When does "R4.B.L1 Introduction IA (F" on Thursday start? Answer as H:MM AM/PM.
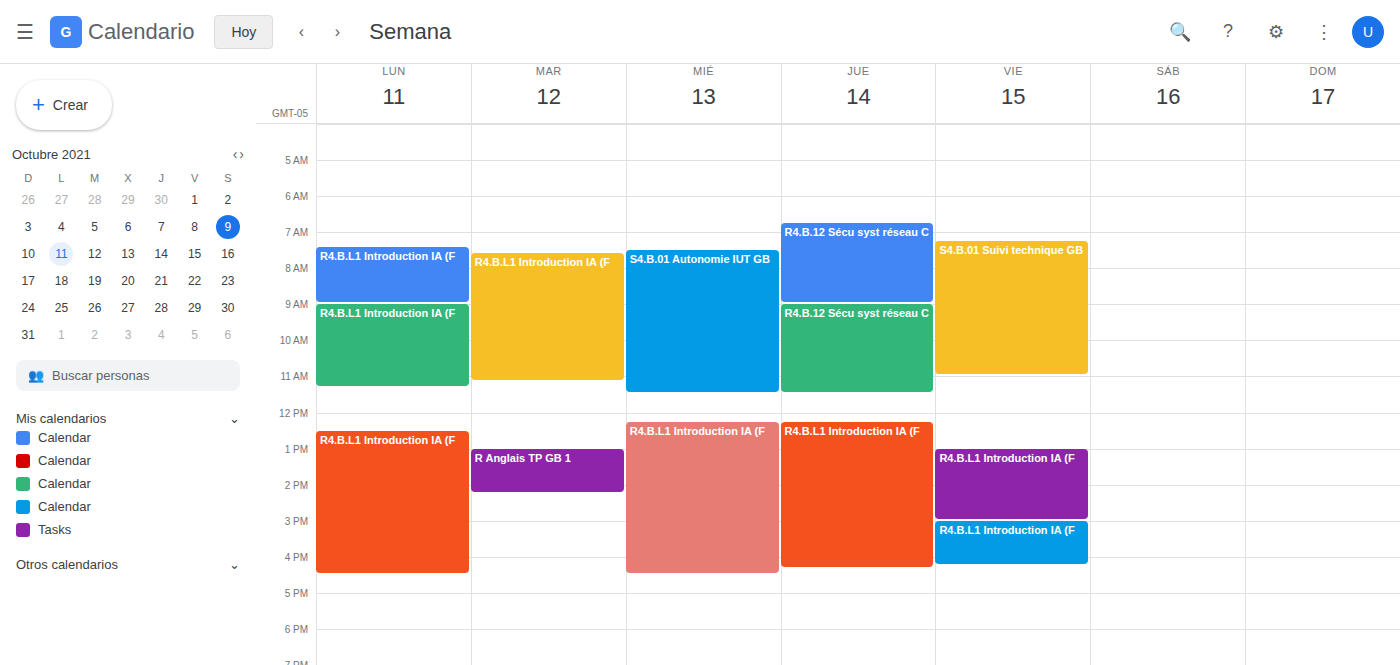
12:15 PM